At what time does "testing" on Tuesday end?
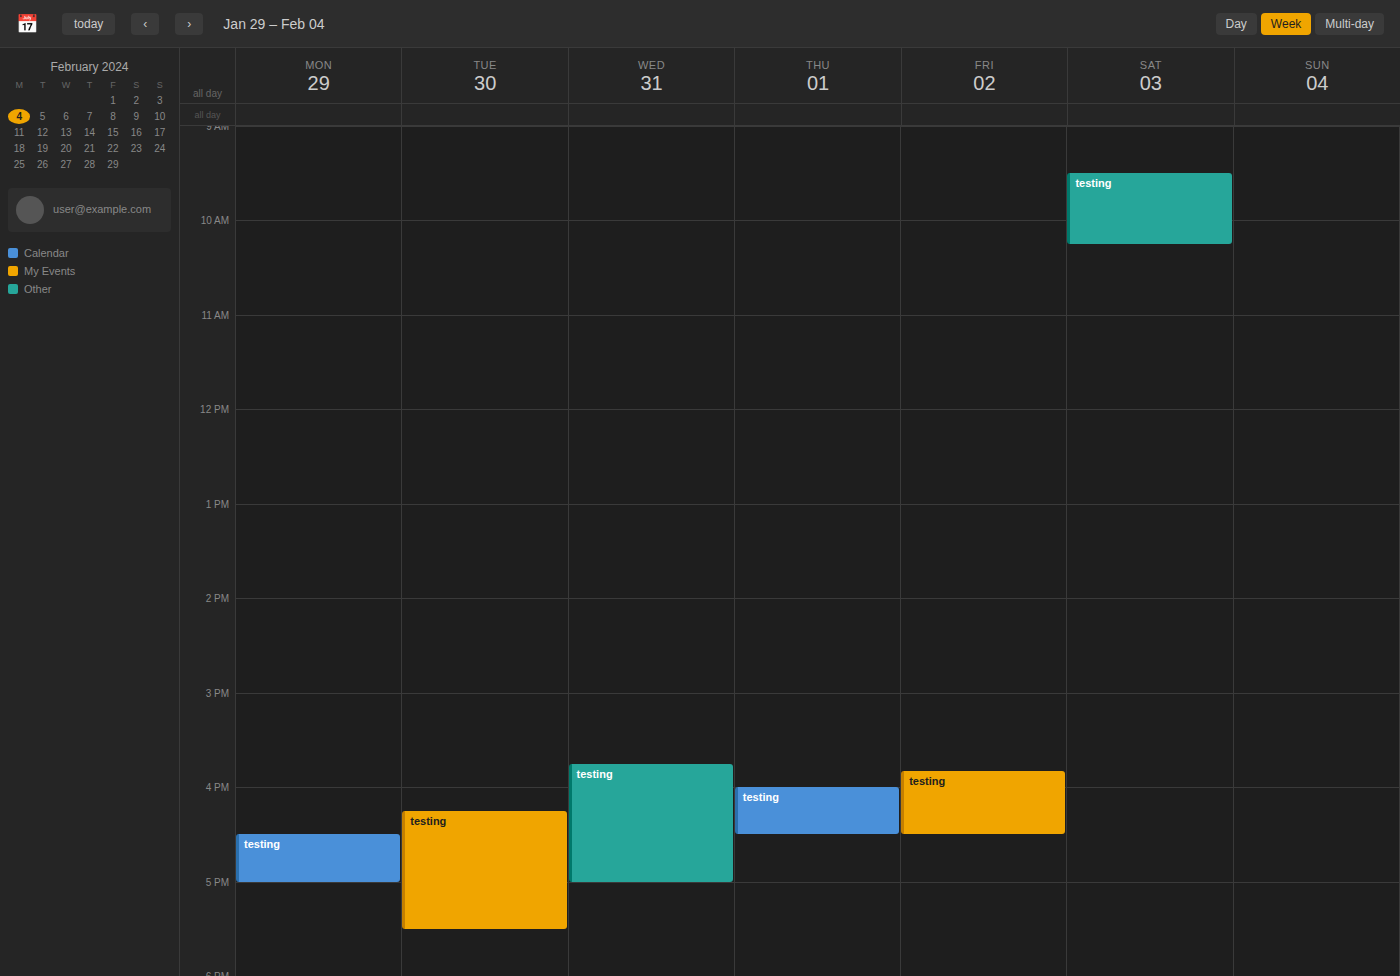
5:30 PM